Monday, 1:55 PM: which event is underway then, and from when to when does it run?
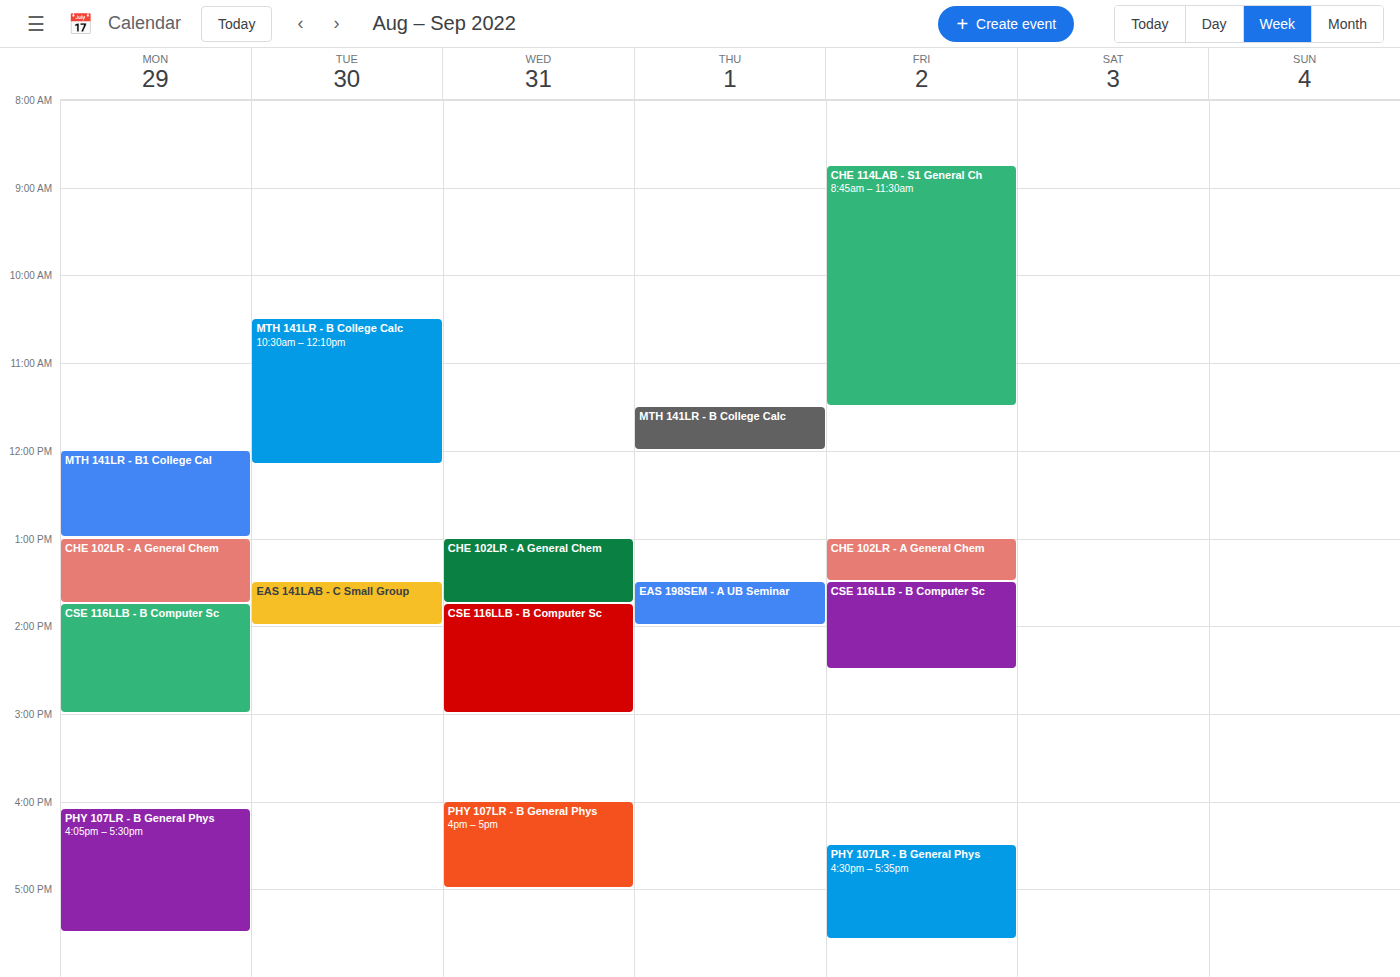
"CSE 116LLB - B Computer Sc", 1:45 PM to 3:00 PM